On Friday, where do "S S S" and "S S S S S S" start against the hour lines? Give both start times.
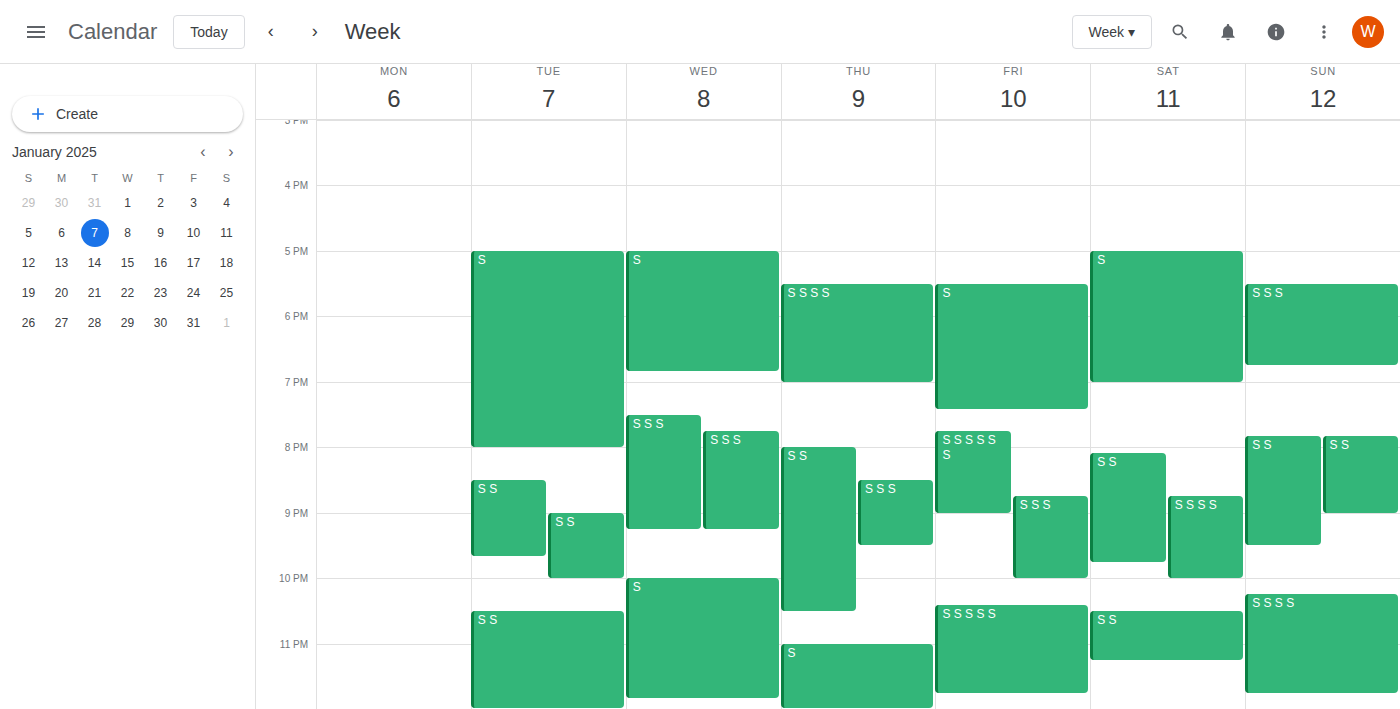
"S S S": 8:45 PM, neither: three quarters of the way from the 8 PM line to the 9 PM line. "S S S S S S": 7:45 PM, neither: three quarters of the way from the 7 PM line to the 8 PM line.